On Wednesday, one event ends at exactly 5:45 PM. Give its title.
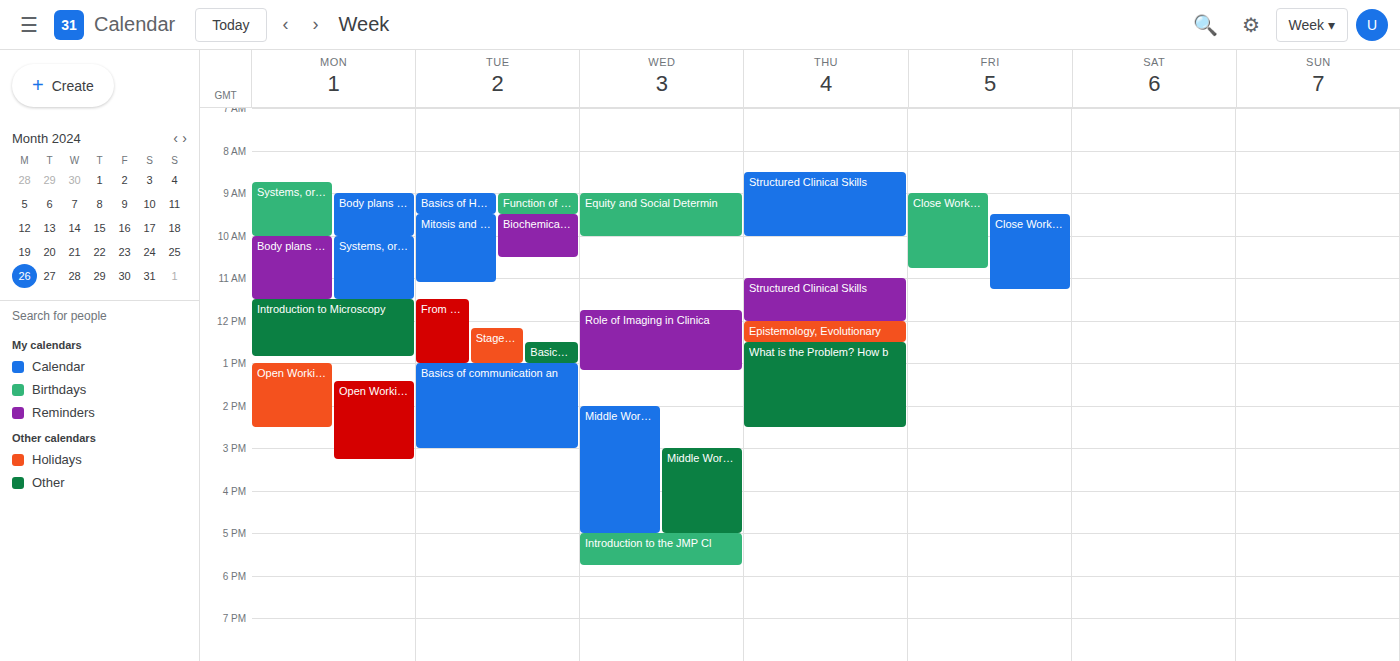
"Introduction to the JMP Cl"